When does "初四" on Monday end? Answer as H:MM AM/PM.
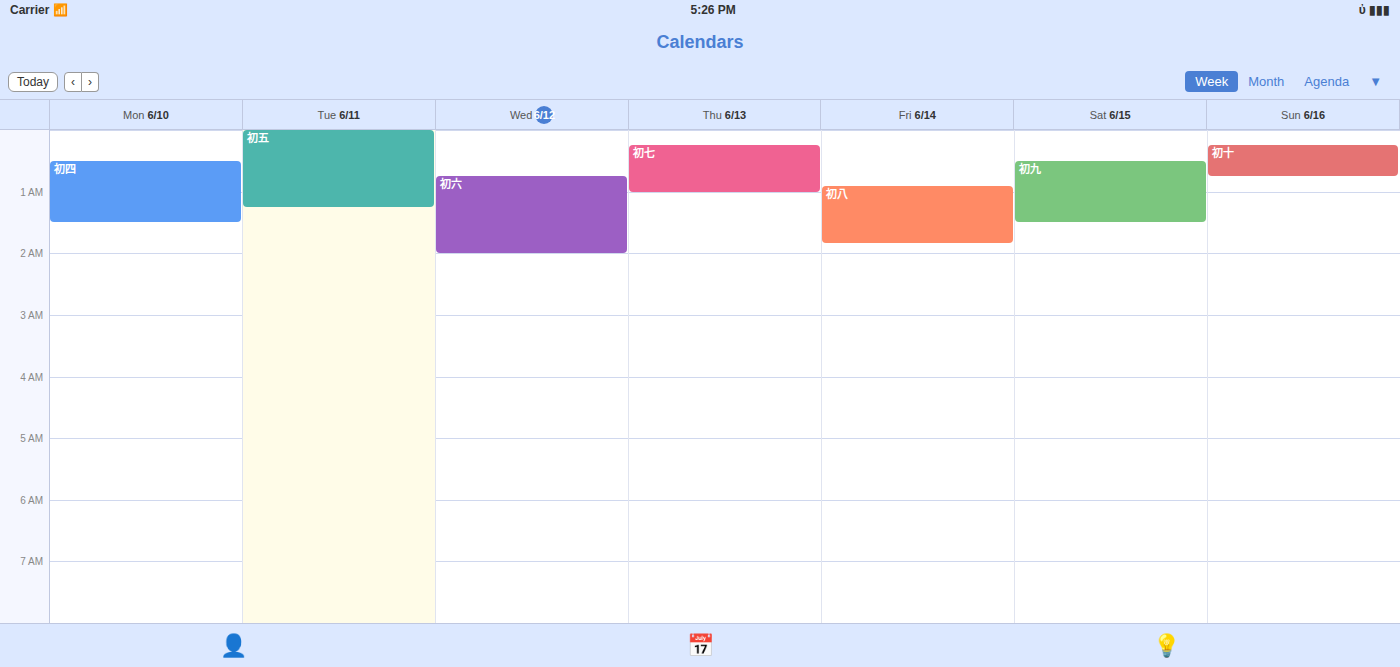
1:30 AM